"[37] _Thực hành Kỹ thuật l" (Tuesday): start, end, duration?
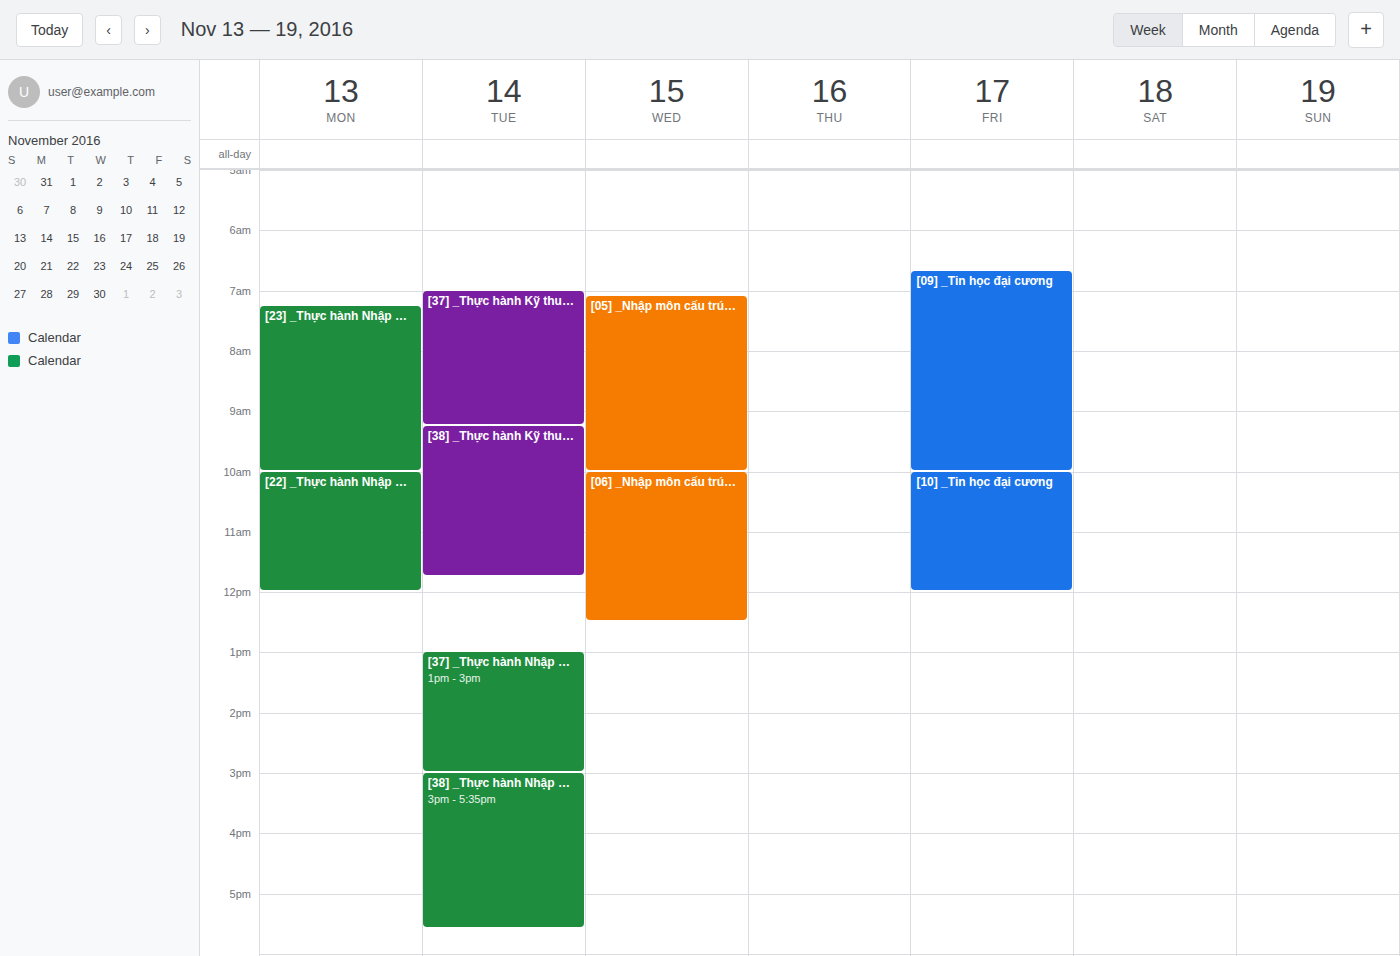
7:00 AM to 9:15 AM, 2 hours 15 minutes